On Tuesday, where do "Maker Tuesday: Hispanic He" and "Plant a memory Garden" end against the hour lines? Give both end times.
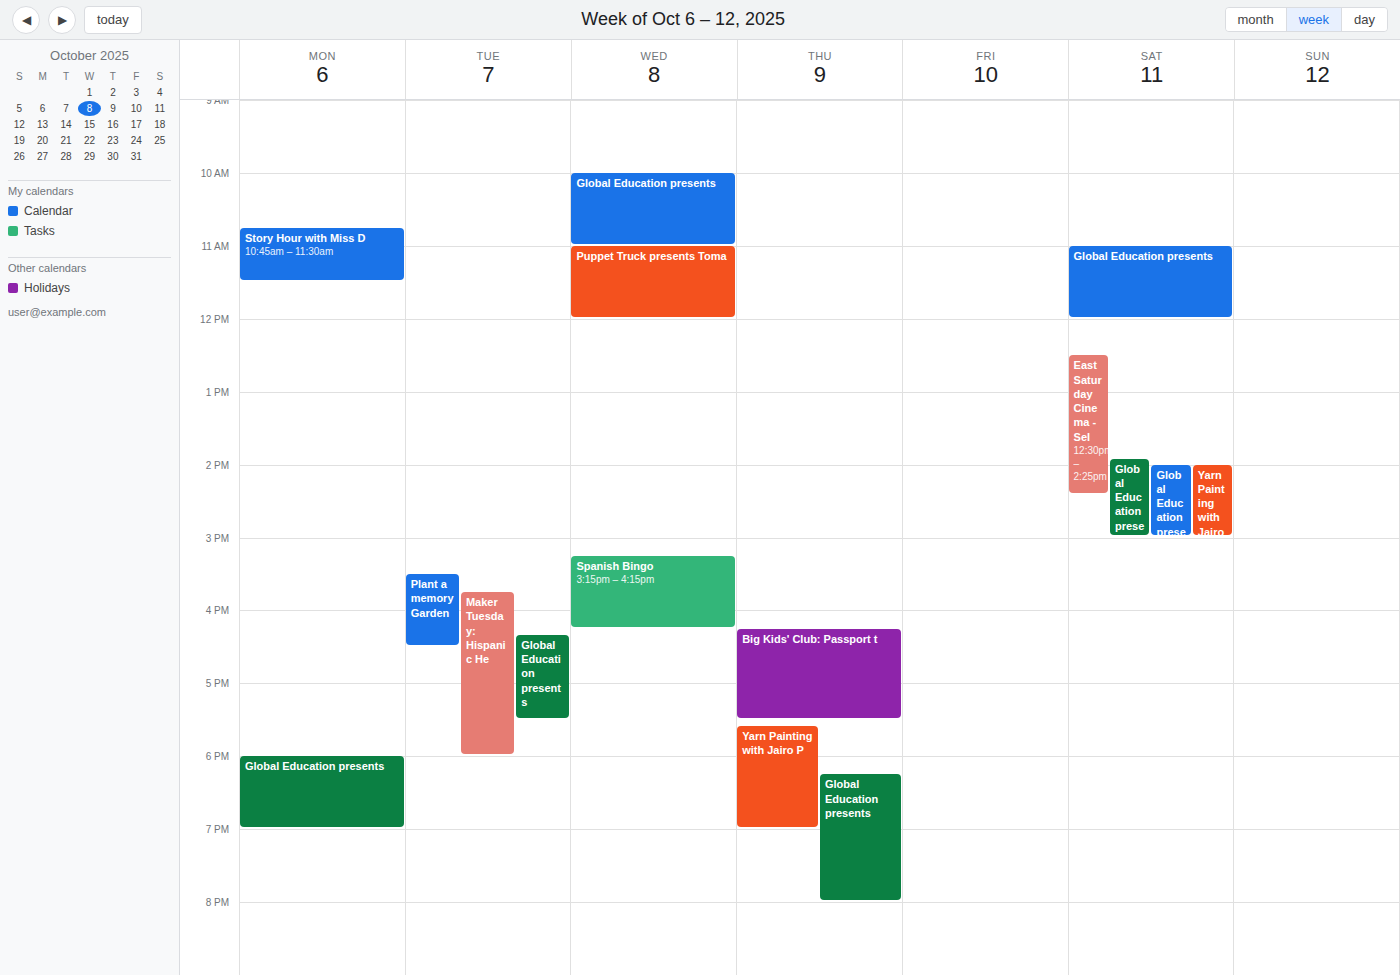
"Maker Tuesday: Hispanic He": 6:00 PM, exactly on the 6 PM line. "Plant a memory Garden": 4:30 PM, halfway between the 4 PM and 5 PM lines.